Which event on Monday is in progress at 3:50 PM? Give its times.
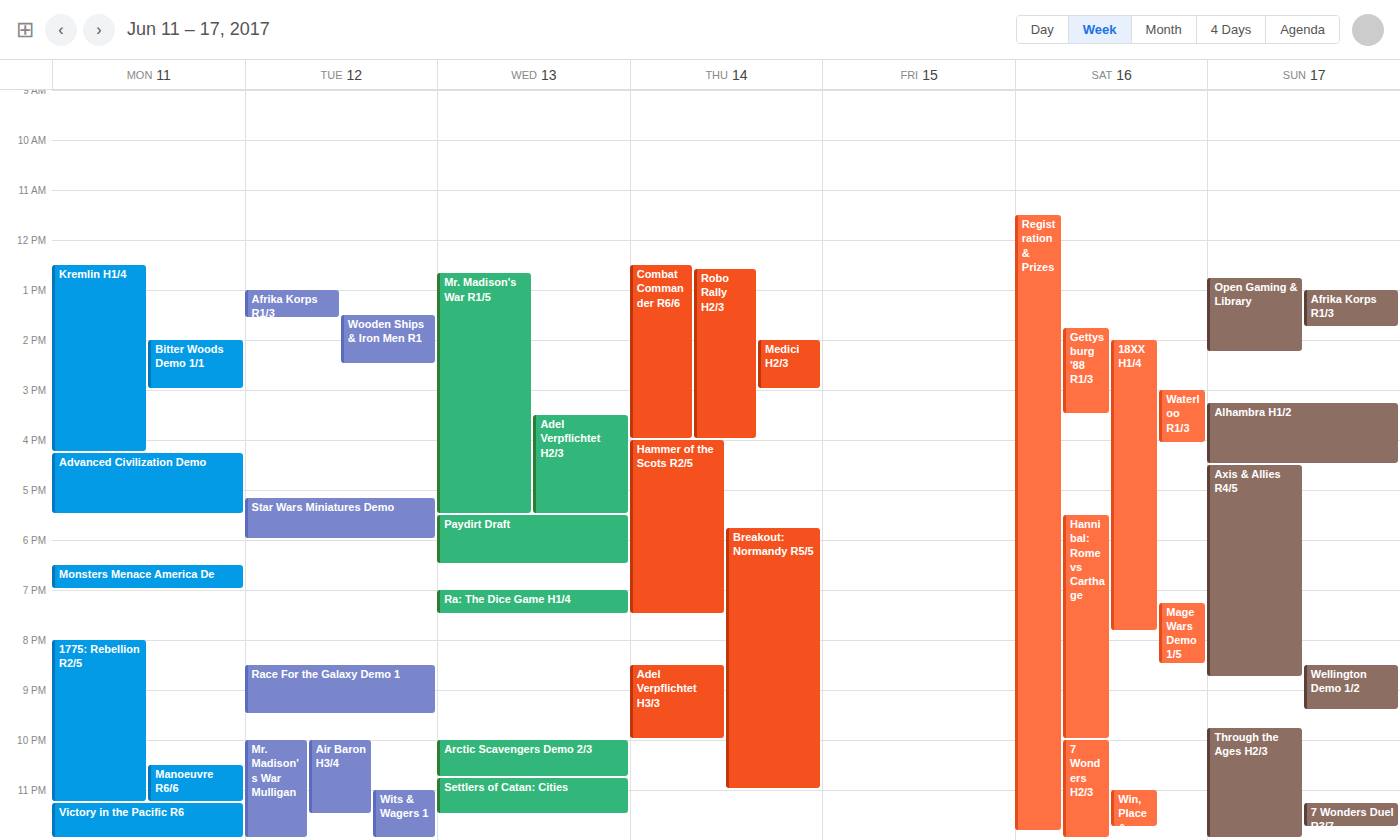
"Kremlin H1/4", 12:30 PM to 4:15 PM